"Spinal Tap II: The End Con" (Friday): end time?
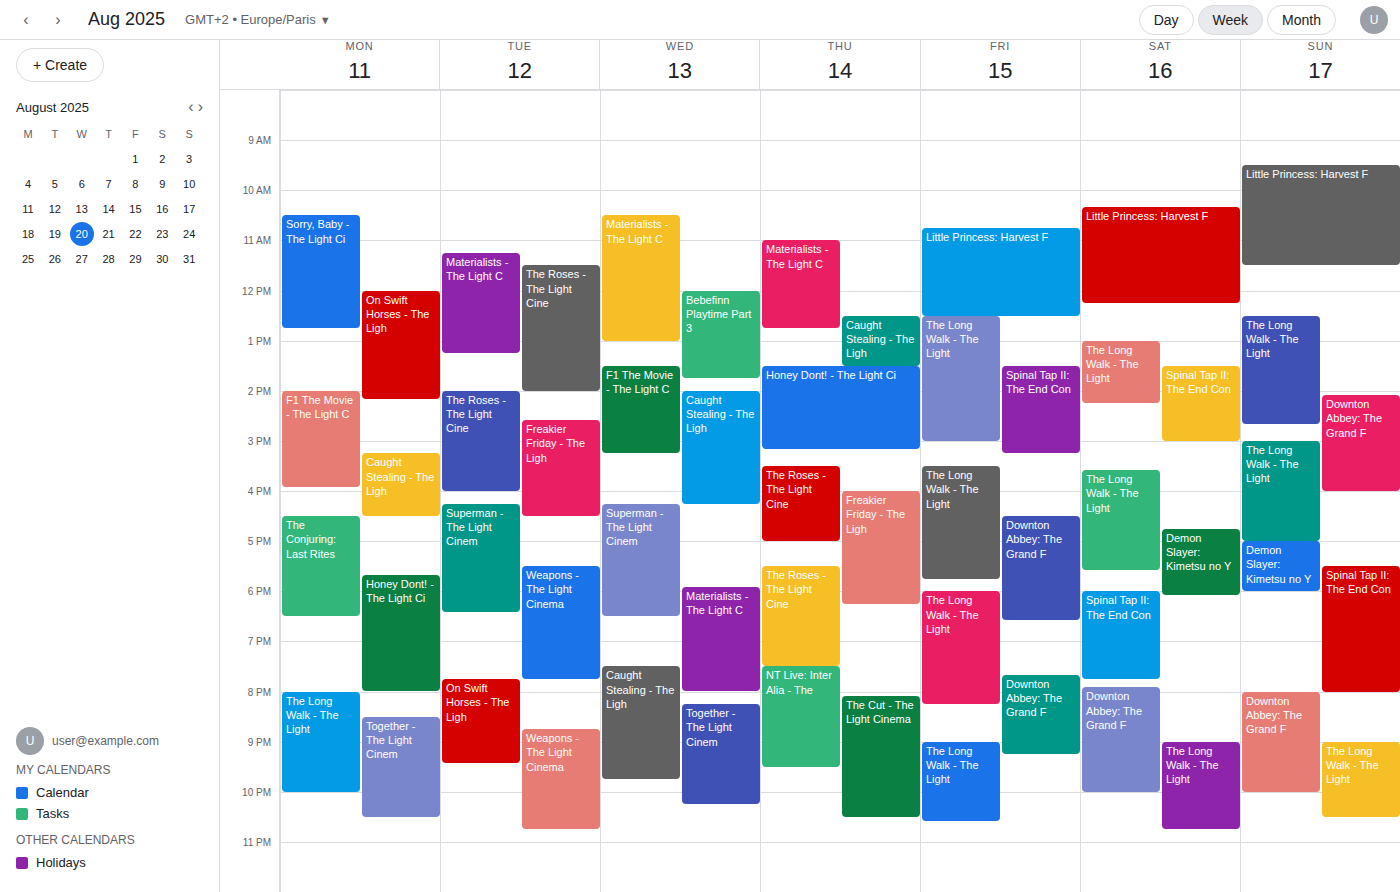
3:15 PM